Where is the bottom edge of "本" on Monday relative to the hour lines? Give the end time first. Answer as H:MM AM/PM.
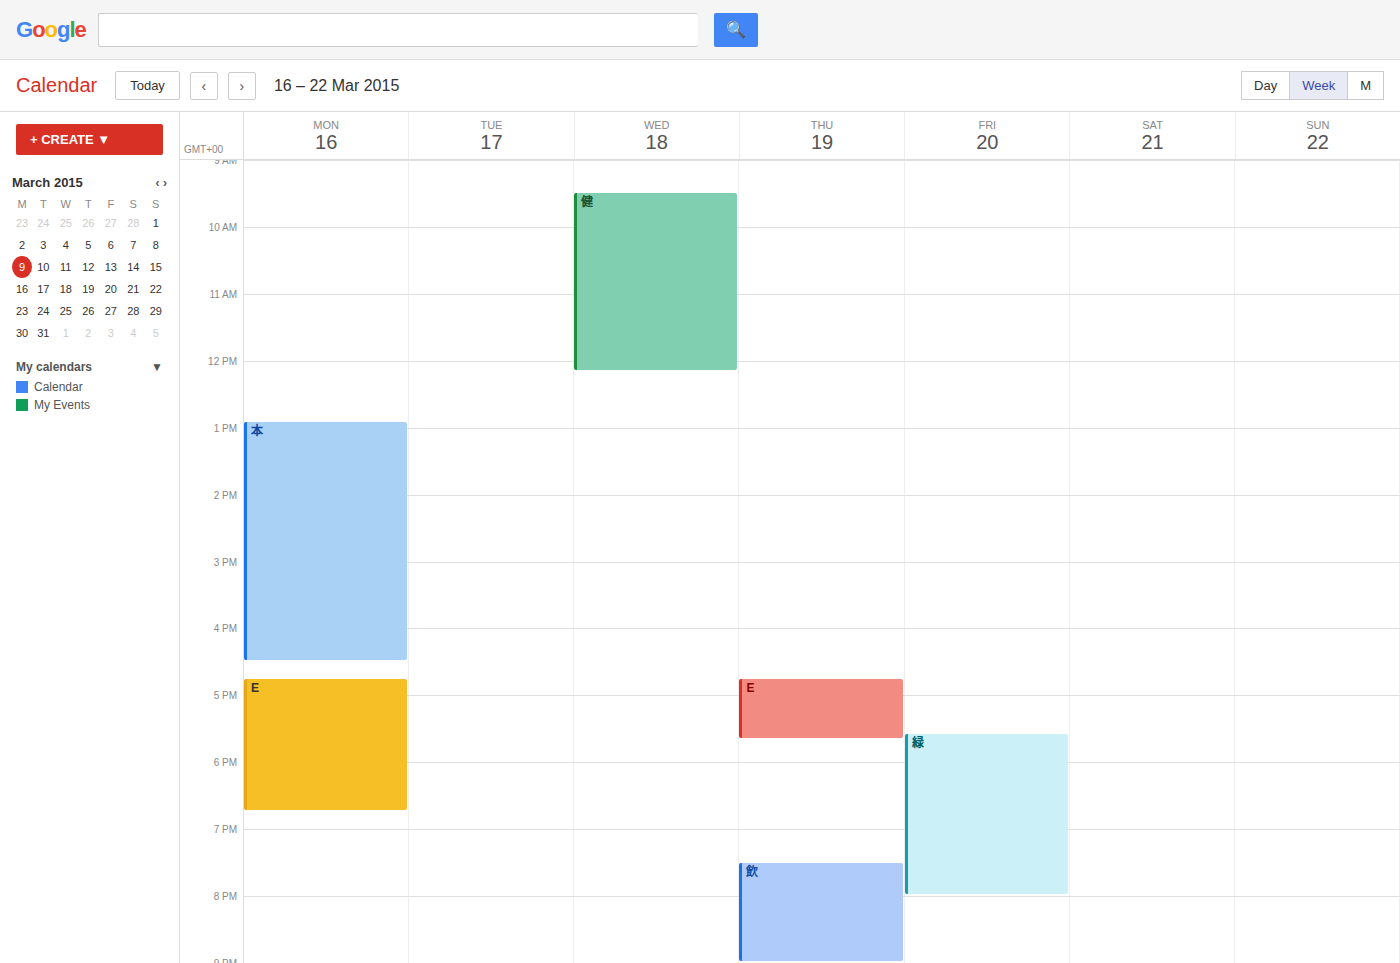
4:30 PM -- halfway between the 4 PM and 5 PM lines.